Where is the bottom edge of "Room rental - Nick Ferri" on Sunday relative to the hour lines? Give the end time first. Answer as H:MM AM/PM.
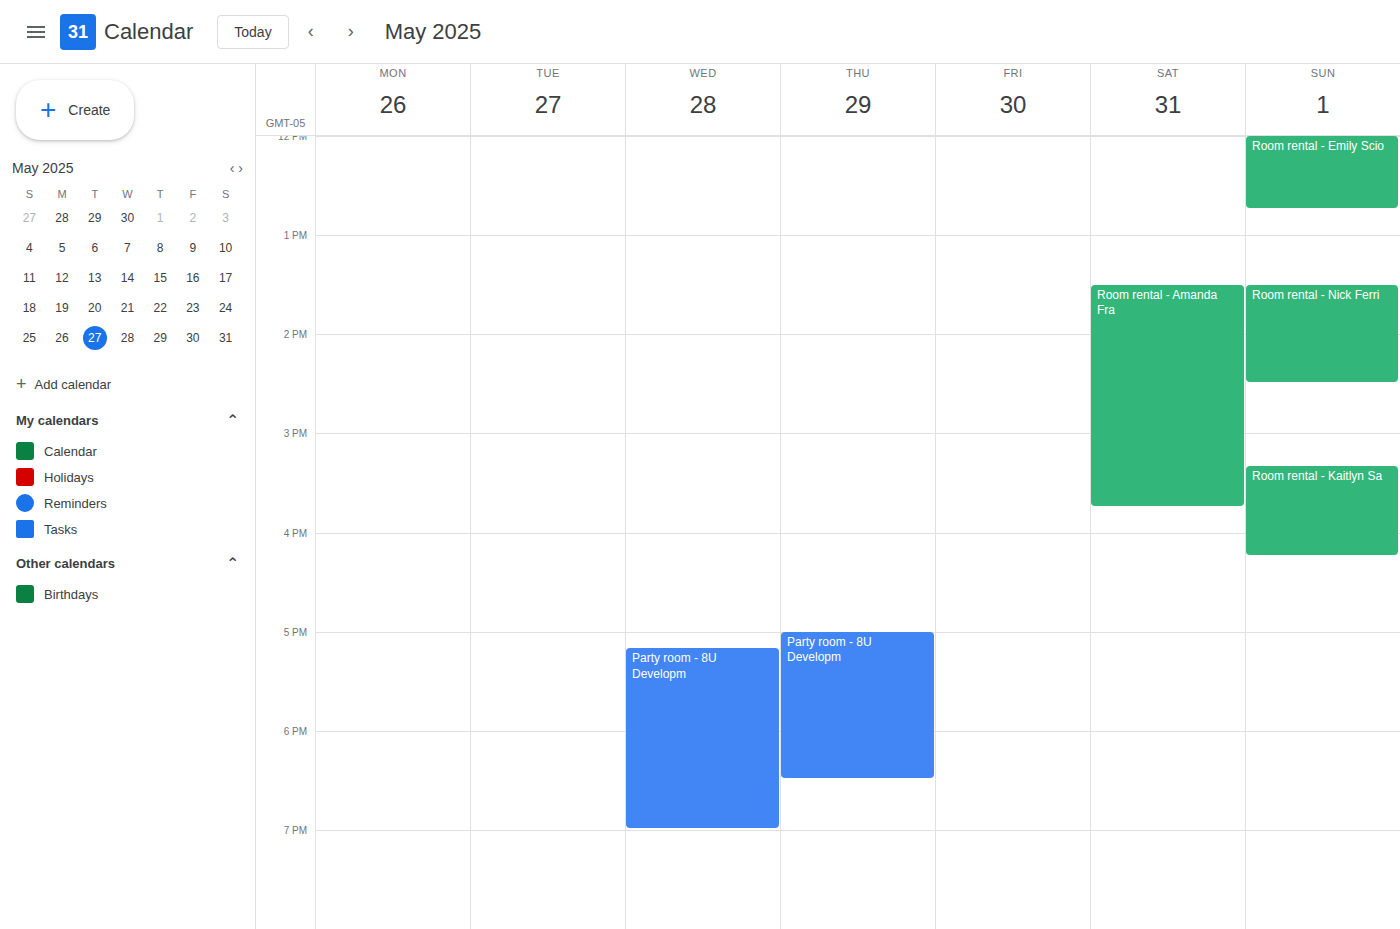
2:30 PM -- halfway between the 2 PM and 3 PM lines.